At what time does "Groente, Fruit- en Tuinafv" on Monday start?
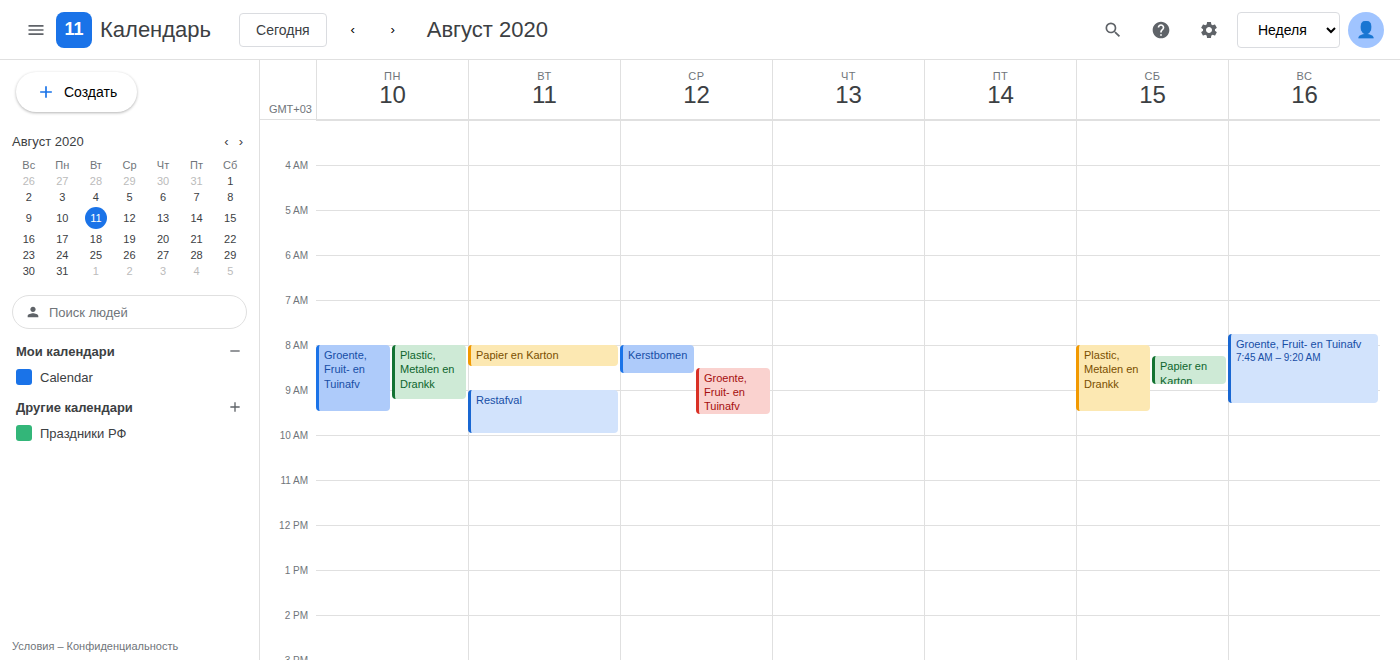
8:00 AM